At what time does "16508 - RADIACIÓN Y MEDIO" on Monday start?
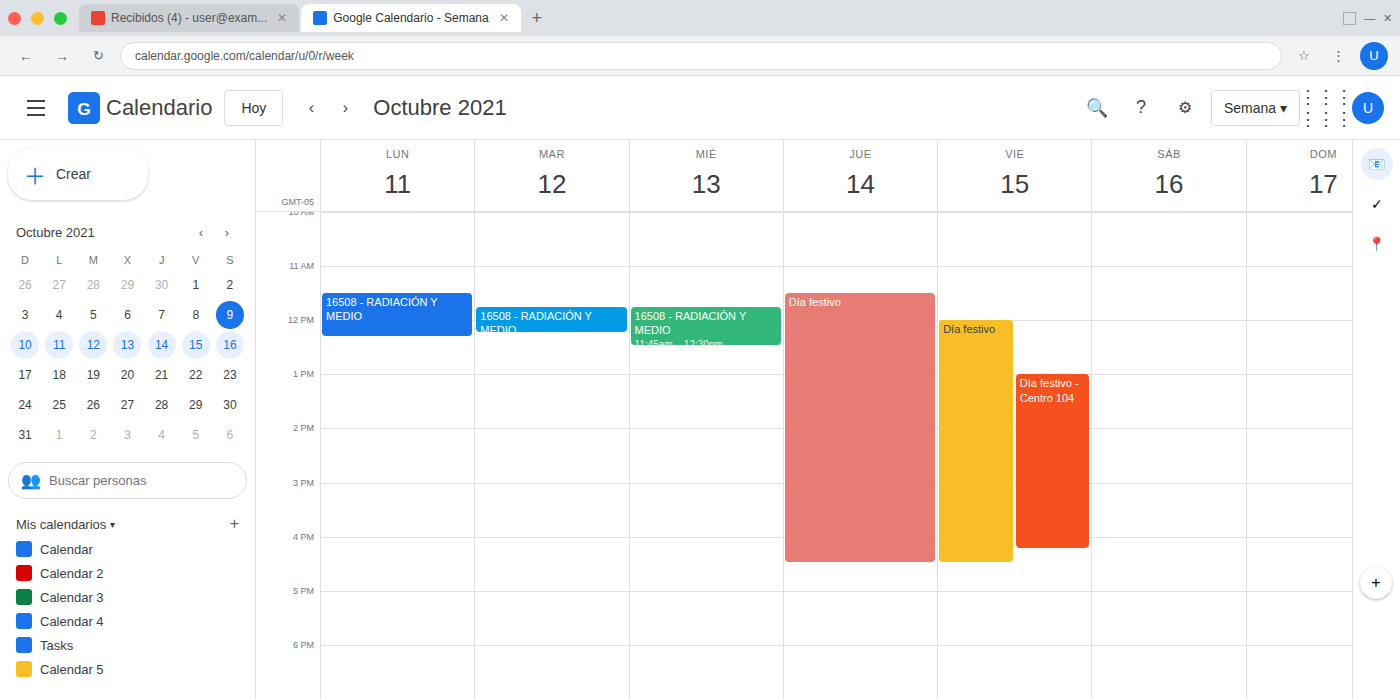
11:30 AM